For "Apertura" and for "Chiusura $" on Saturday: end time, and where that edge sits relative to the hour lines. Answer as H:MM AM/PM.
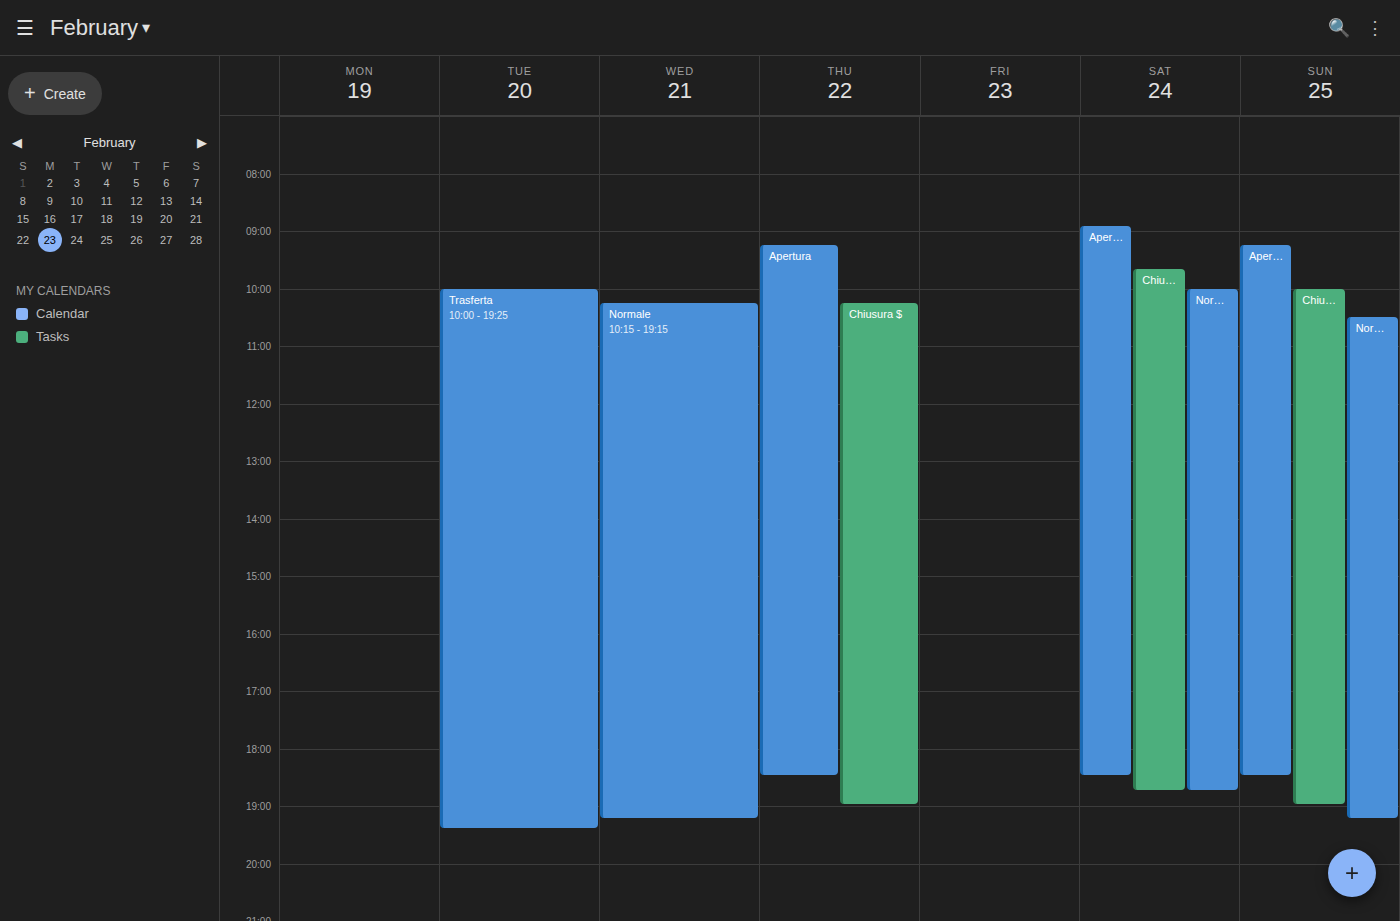
"Apertura": 6:30 PM, halfway between the 6 PM and 7 PM lines. "Chiusura $": 6:45 PM, neither: three quarters of the way from the 6 PM line to the 7 PM line.